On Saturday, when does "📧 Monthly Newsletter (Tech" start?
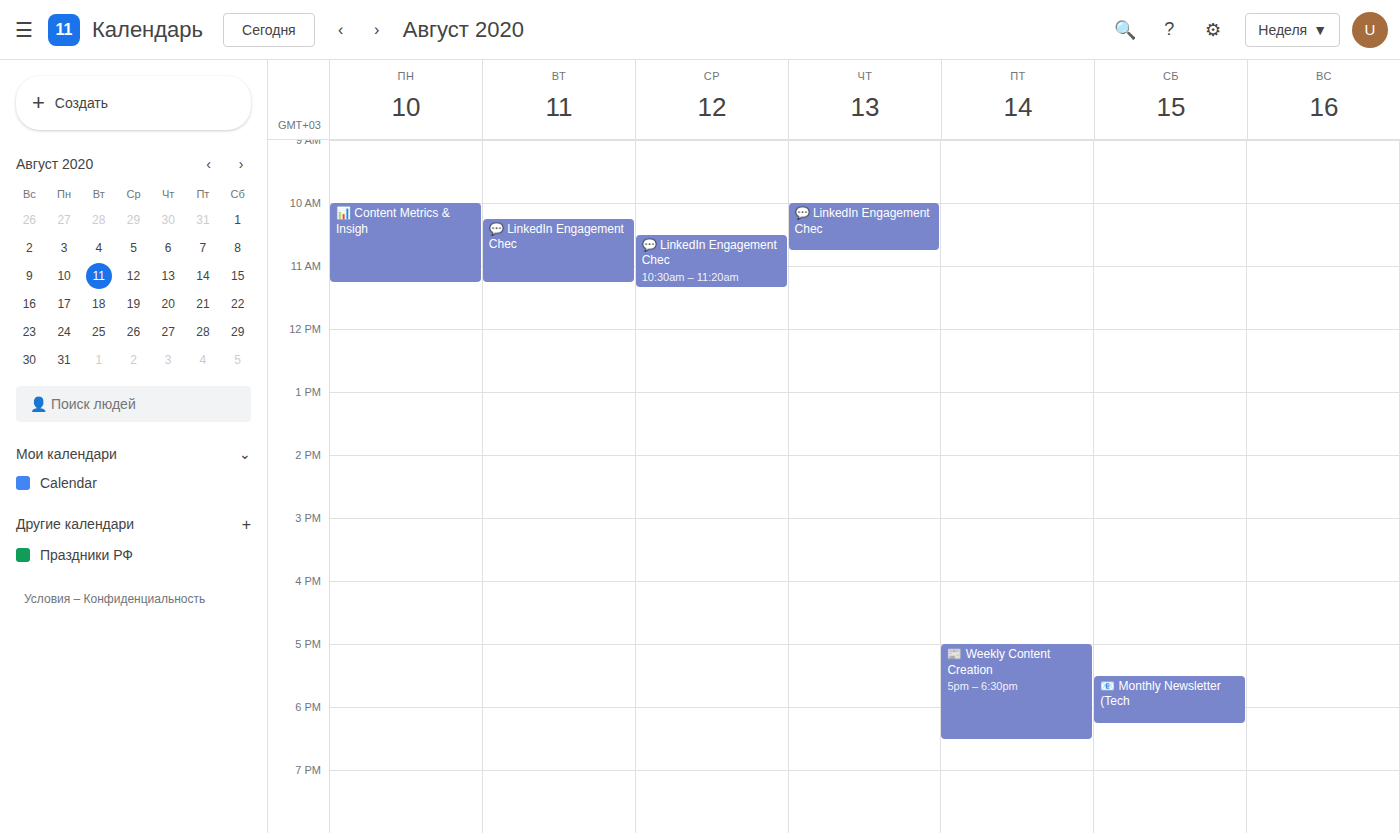
5:30 PM